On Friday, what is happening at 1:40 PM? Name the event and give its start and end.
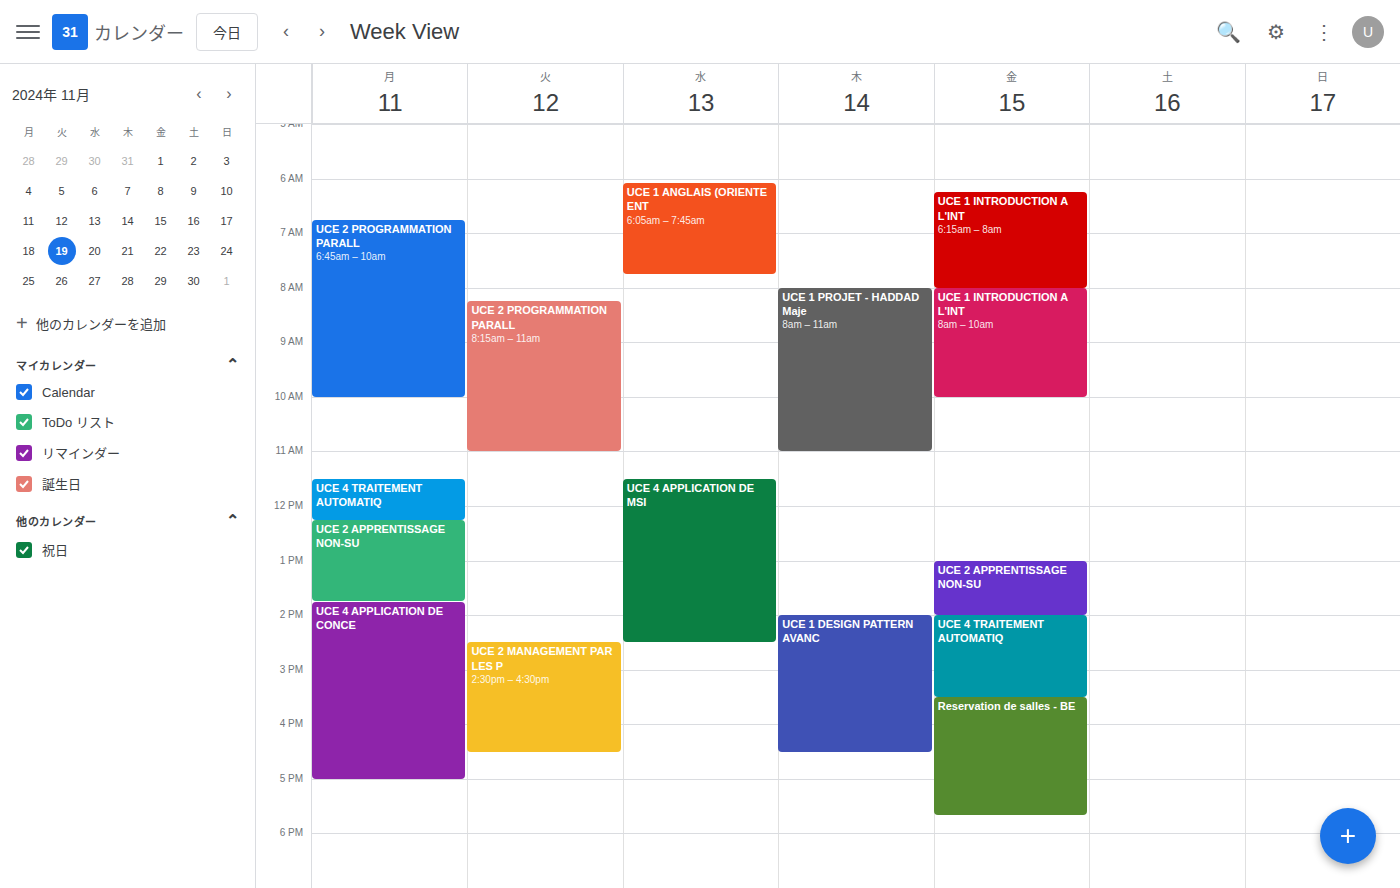
"UCE 2 APPRENTISSAGE NON-SU", 1:00 PM to 2:00 PM